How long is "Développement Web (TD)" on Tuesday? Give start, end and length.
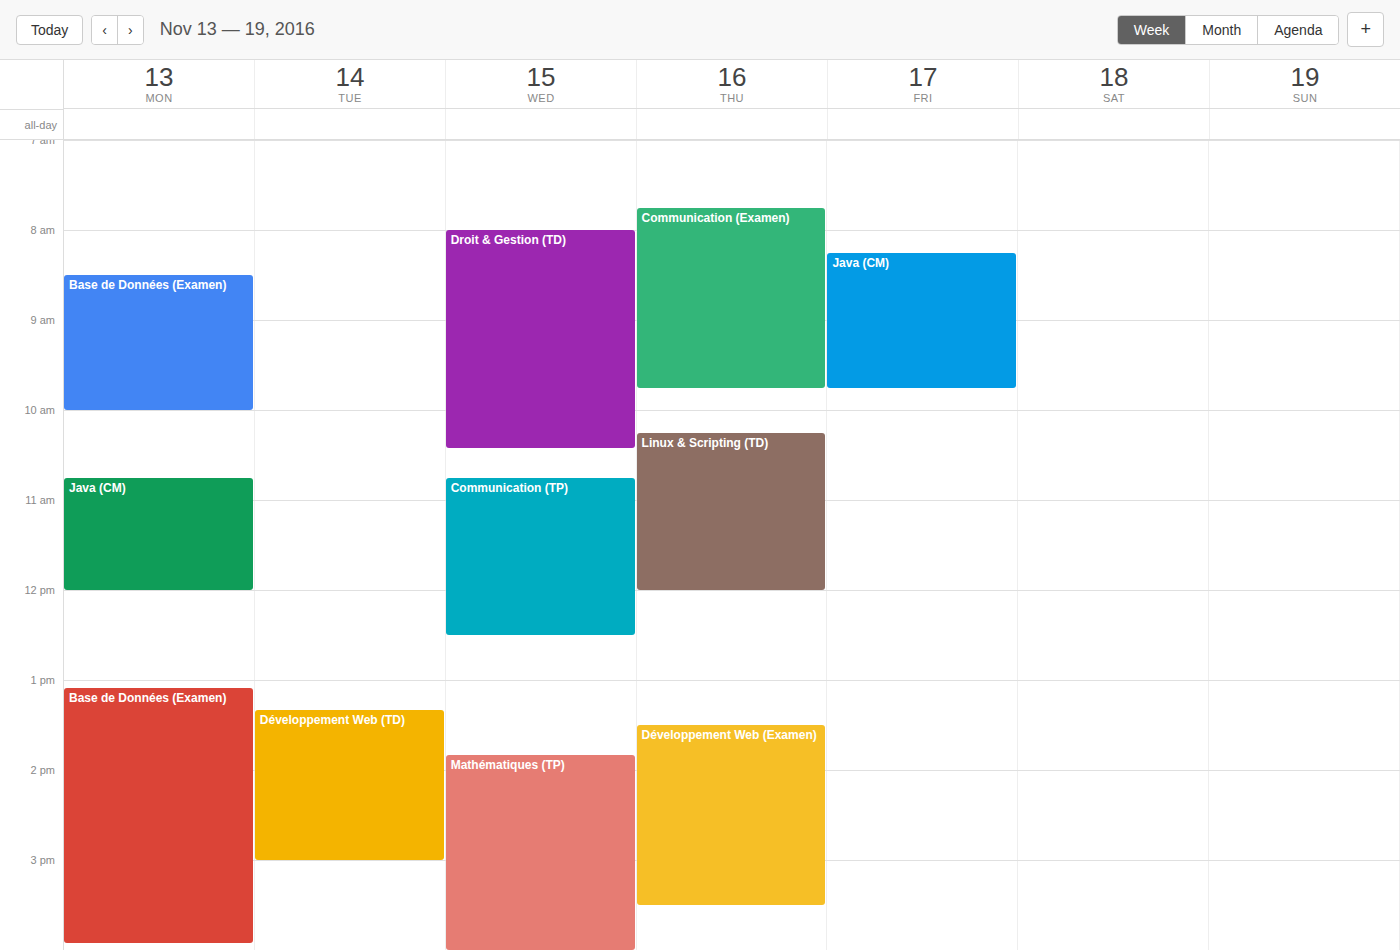
1:20 PM to 3:00 PM, 1 hour 40 minutes